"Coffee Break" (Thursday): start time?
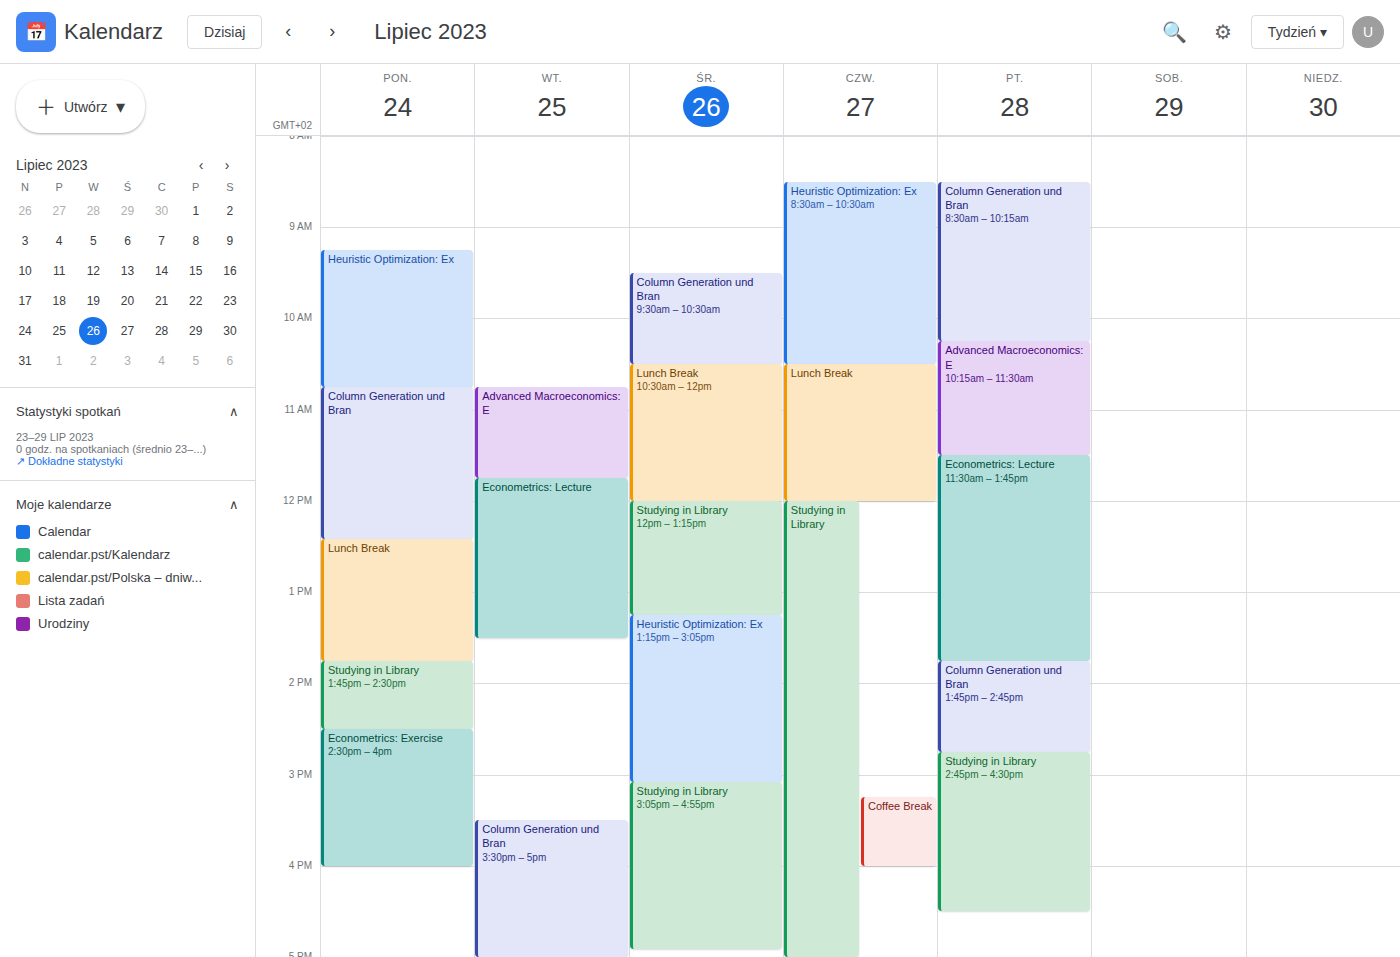
3:15 PM